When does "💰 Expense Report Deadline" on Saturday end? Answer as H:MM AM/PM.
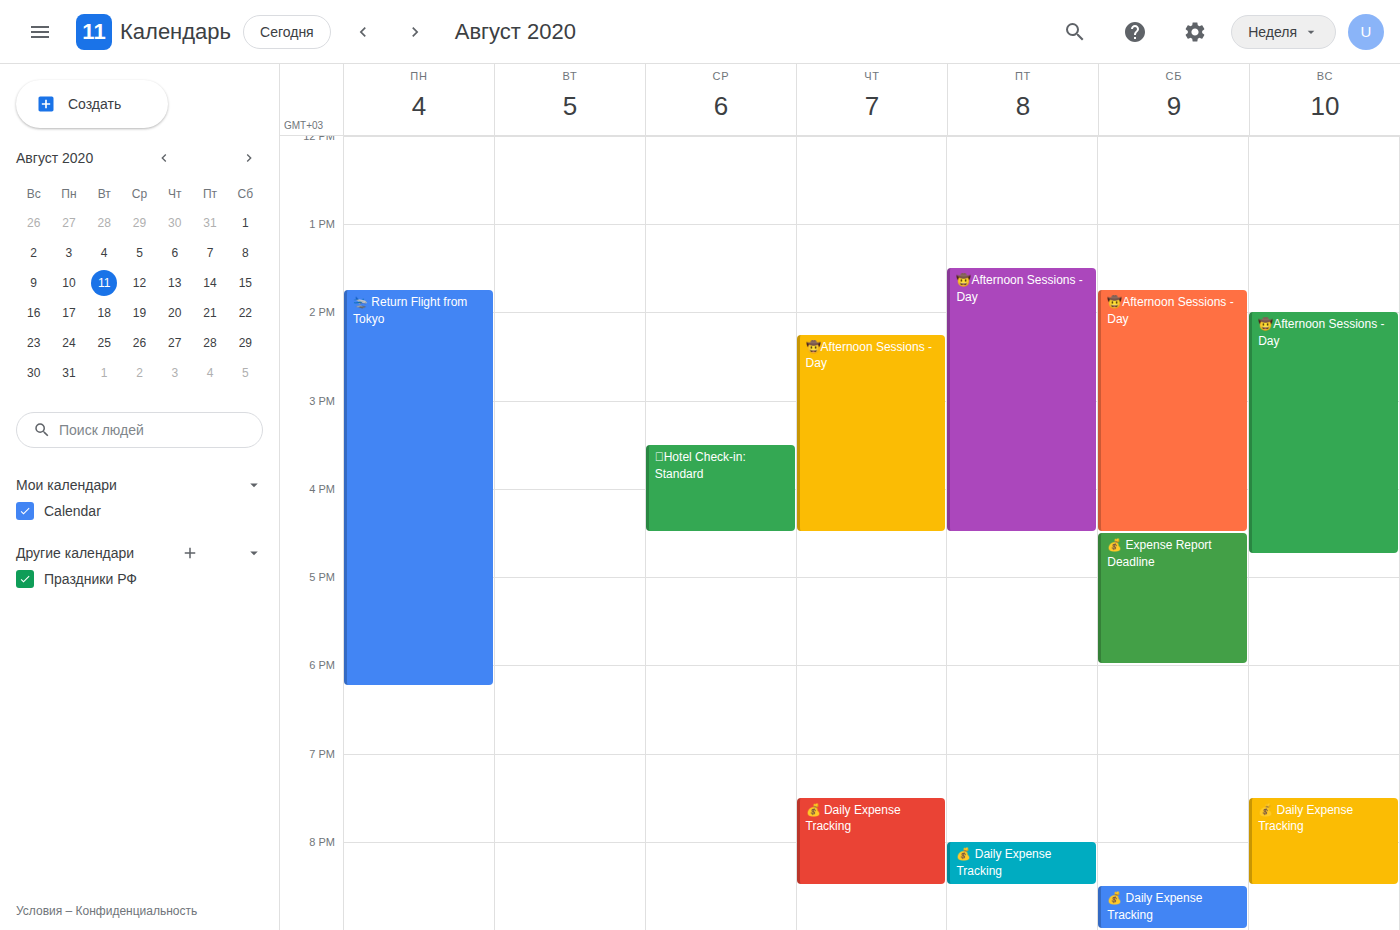
6:00 PM